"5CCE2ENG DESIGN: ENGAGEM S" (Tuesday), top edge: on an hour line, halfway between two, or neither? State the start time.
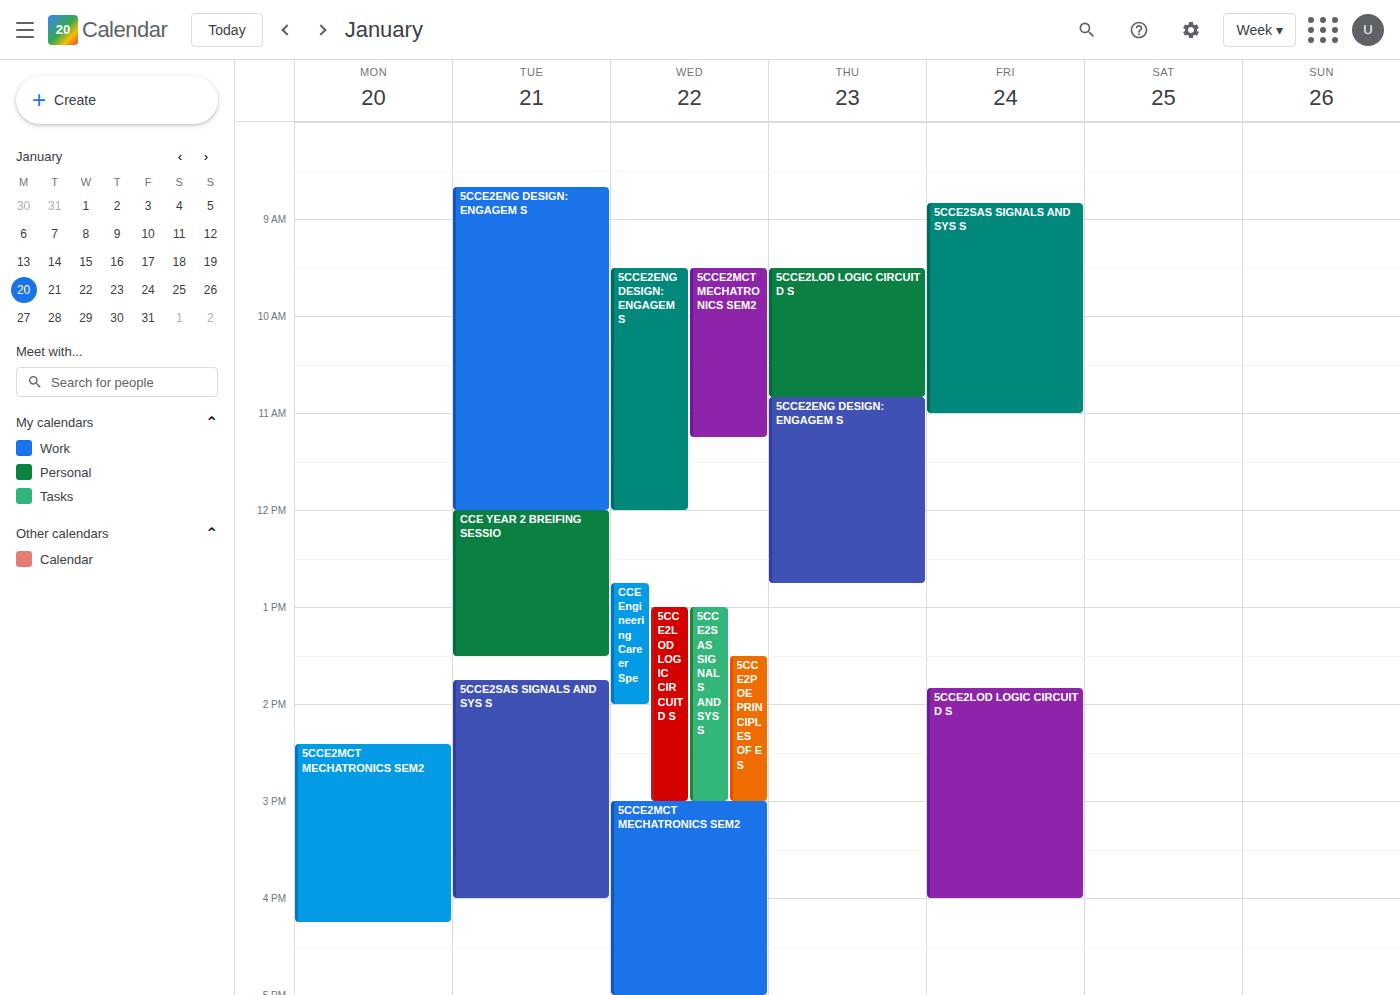
8:40 AM -- neither: 40 minutes below the 8 AM line and 20 minutes above the 9 AM line.